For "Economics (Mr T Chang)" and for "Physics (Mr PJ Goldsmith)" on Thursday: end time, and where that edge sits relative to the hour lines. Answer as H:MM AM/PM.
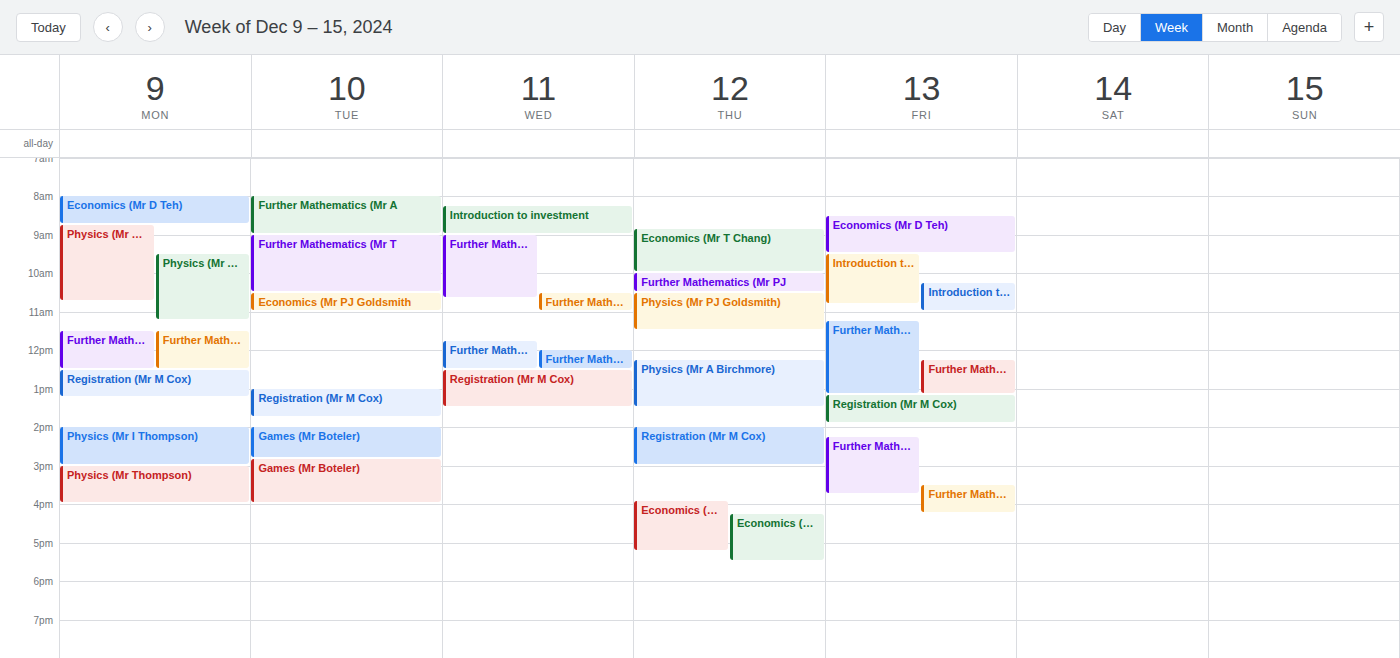
"Economics (Mr T Chang)": 10:00 AM, exactly on the 10 AM line. "Physics (Mr PJ Goldsmith)": 11:30 AM, halfway between the 11 AM and 12 PM lines.